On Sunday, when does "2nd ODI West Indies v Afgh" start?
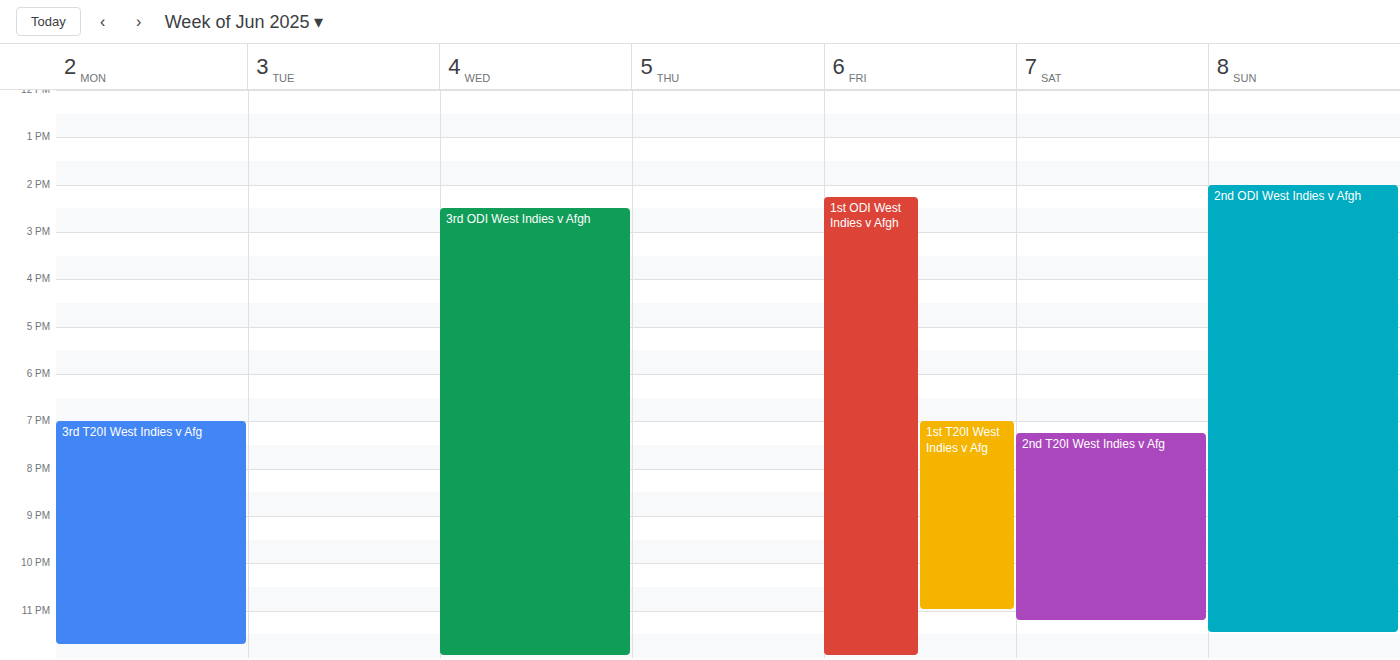
2:00 PM